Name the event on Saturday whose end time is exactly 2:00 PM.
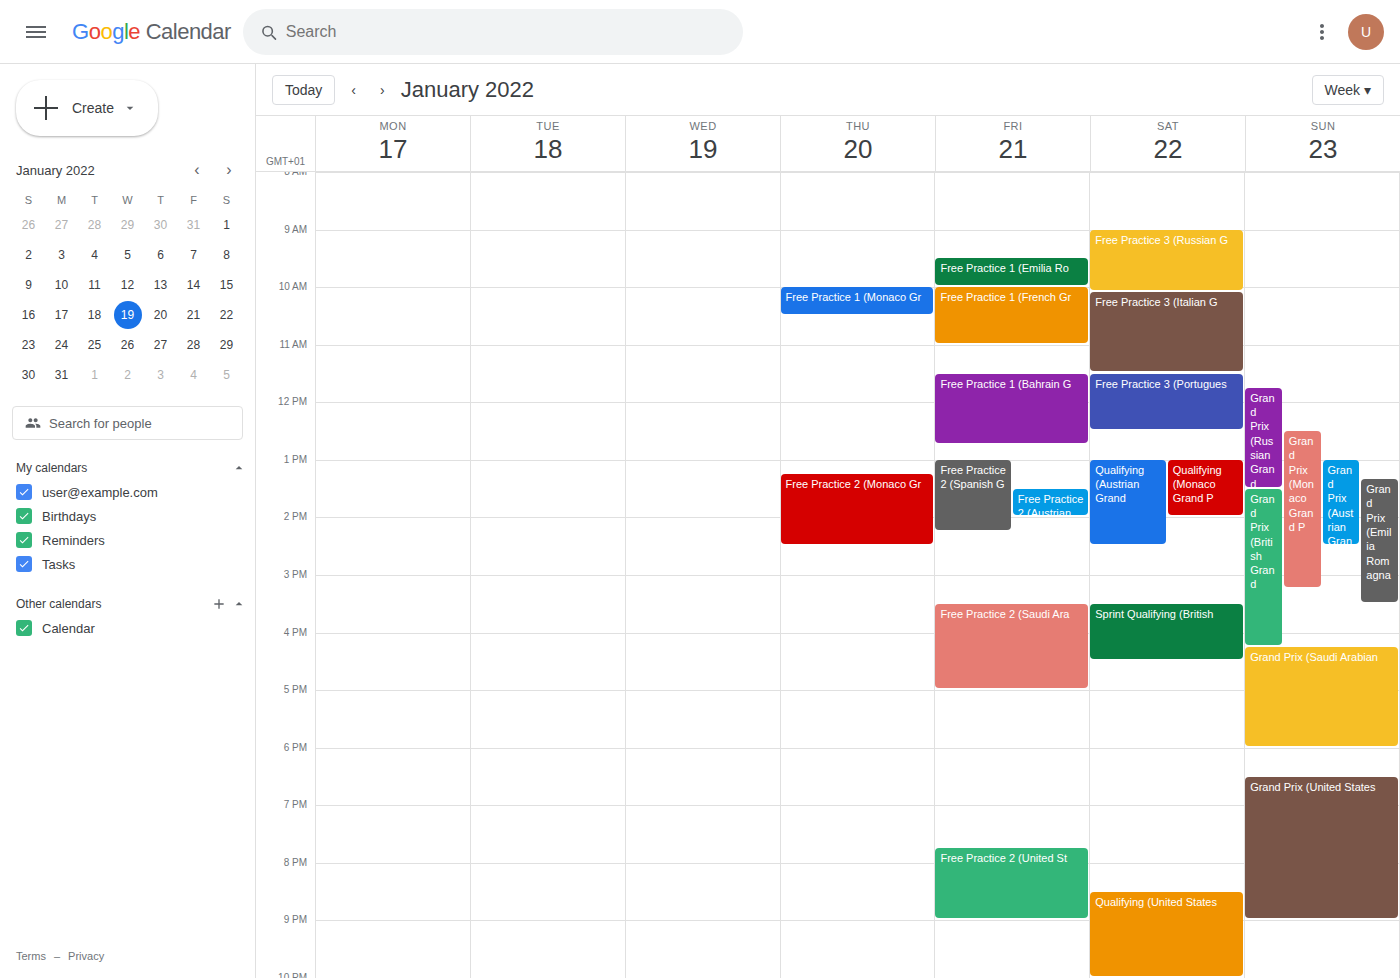
"Qualifying (Monaco Grand P"